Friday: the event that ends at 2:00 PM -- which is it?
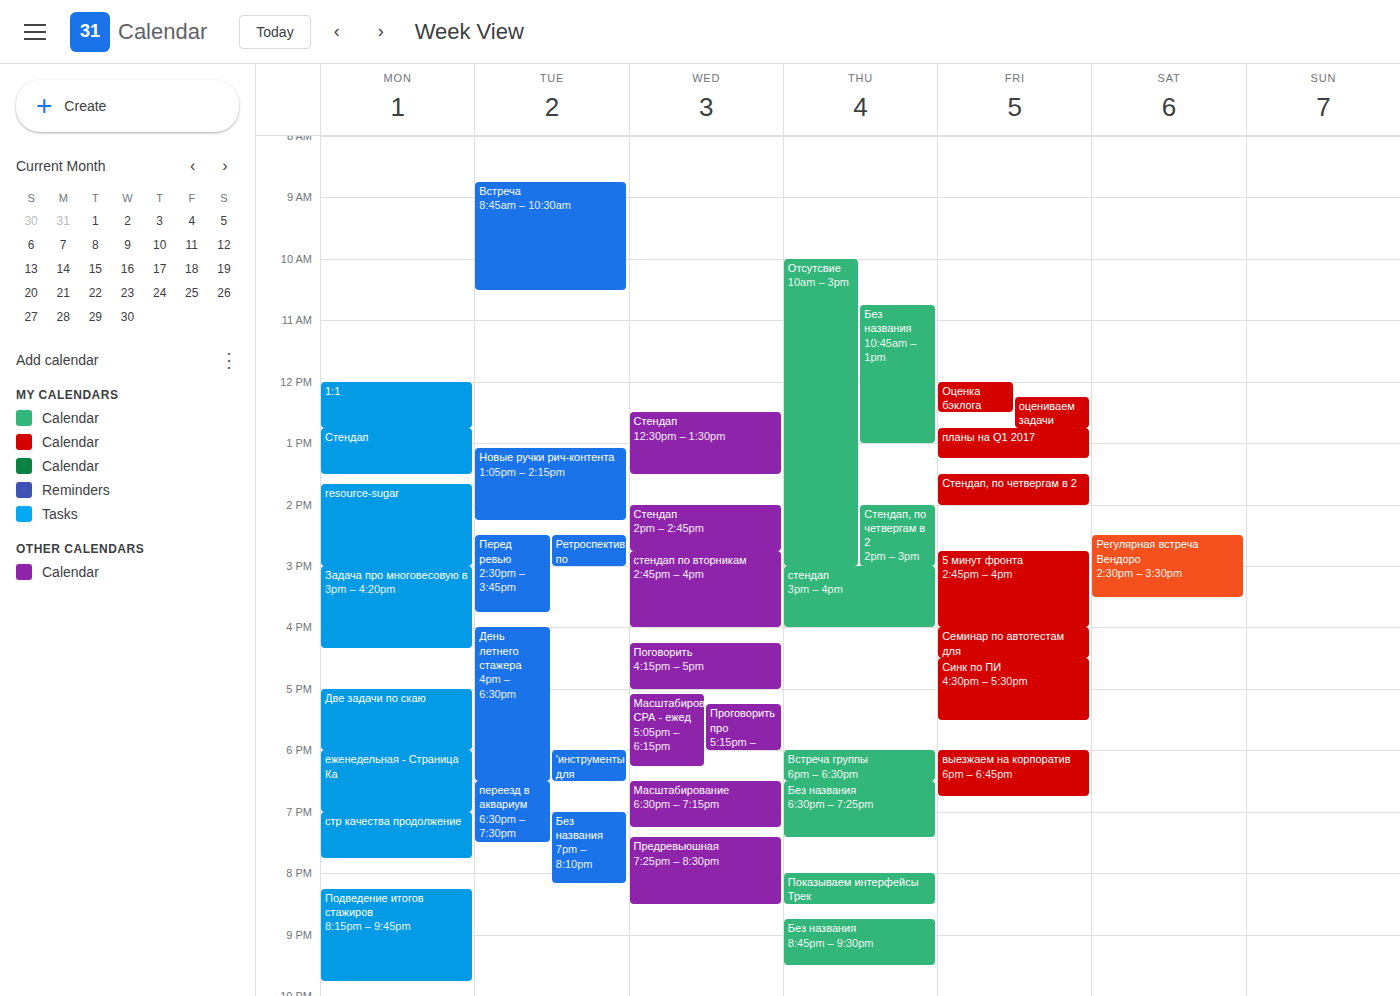
"Стендап, по четвергам в 2"